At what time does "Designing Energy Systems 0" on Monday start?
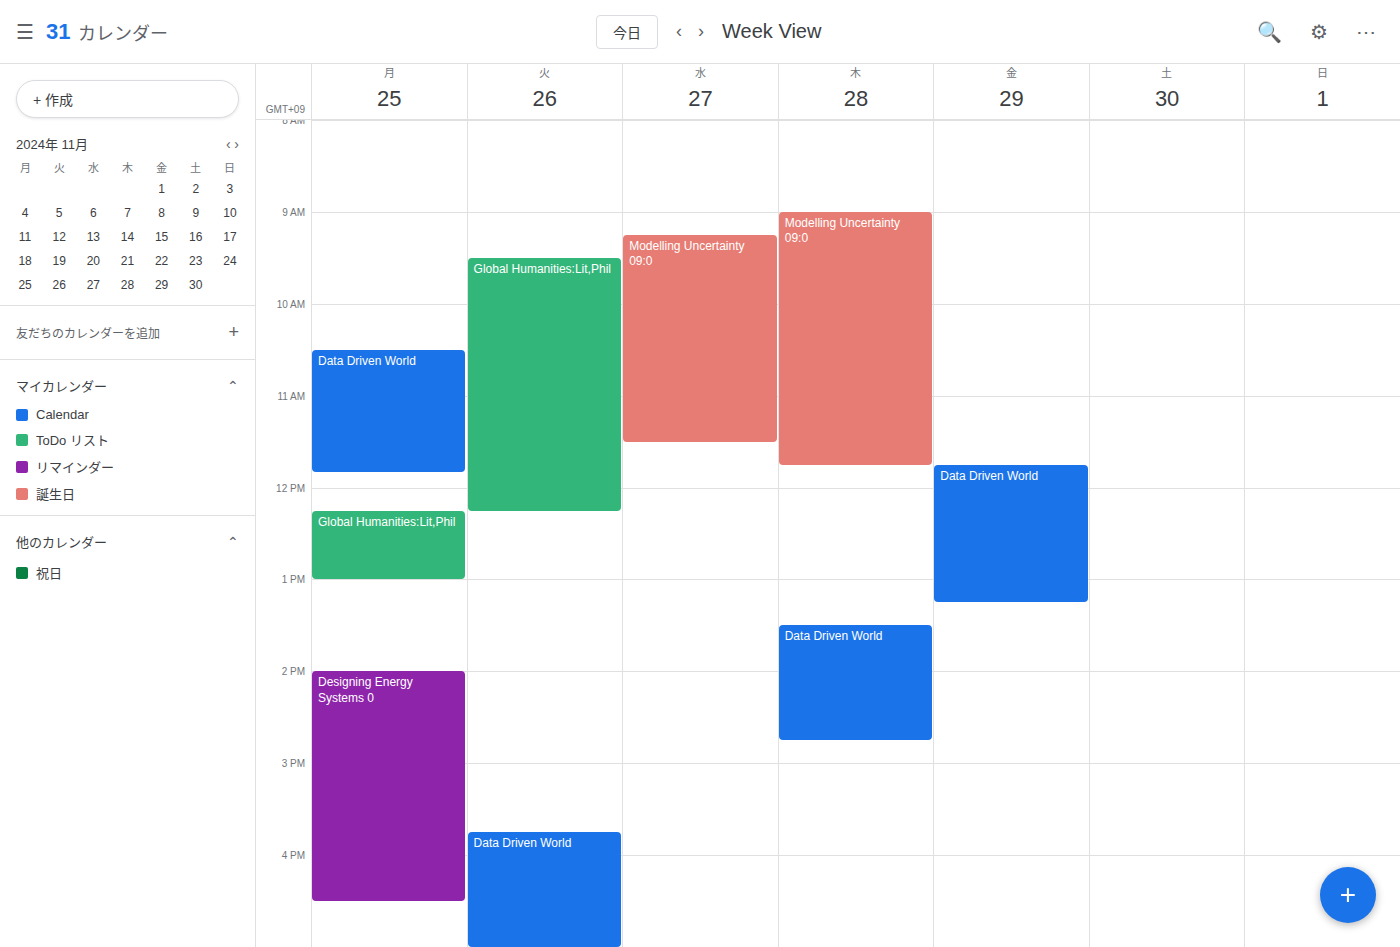
14:00